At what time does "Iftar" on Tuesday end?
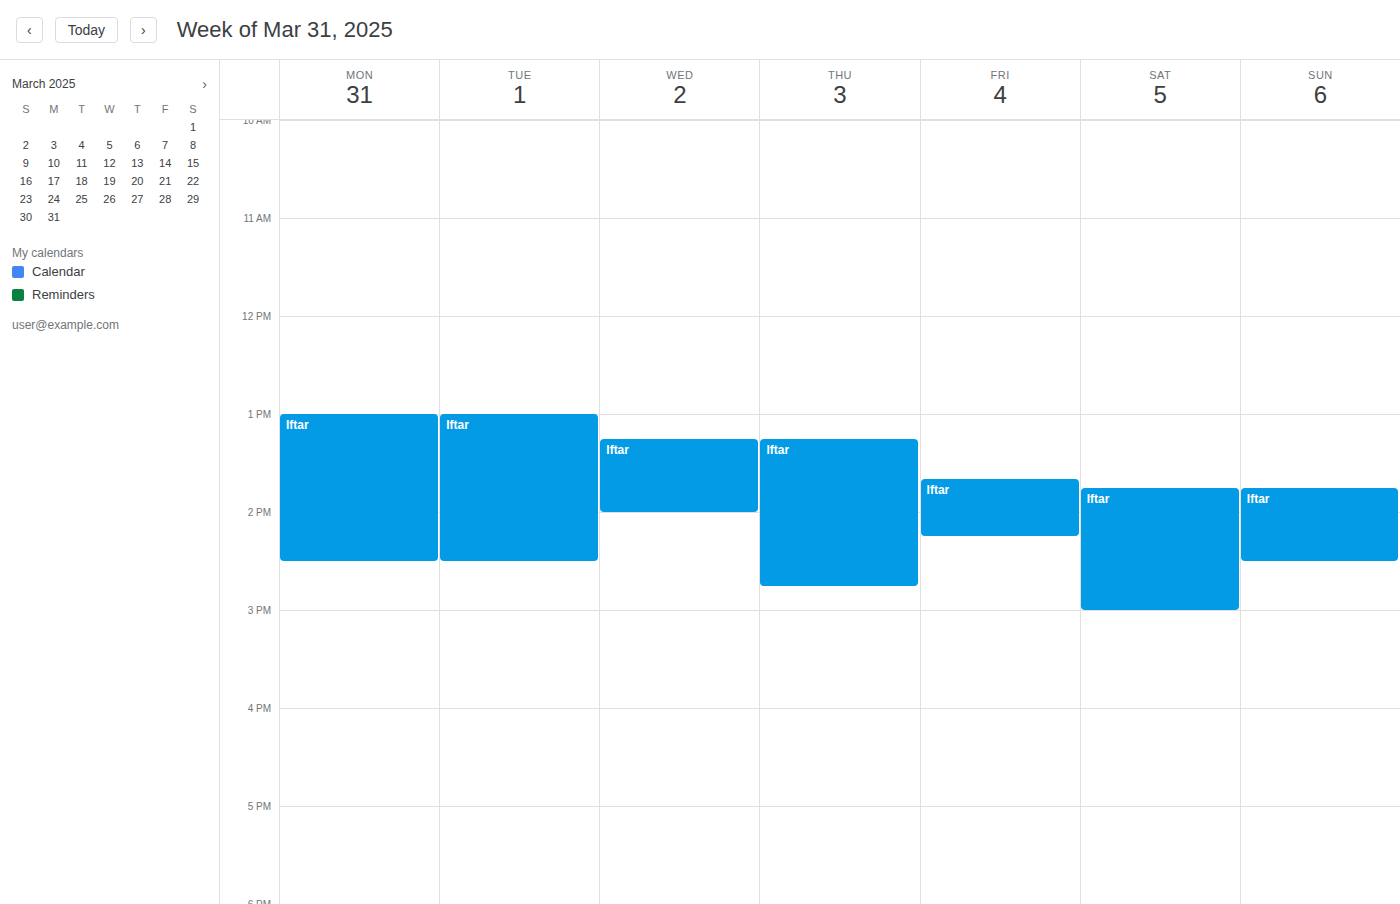
2:30 PM